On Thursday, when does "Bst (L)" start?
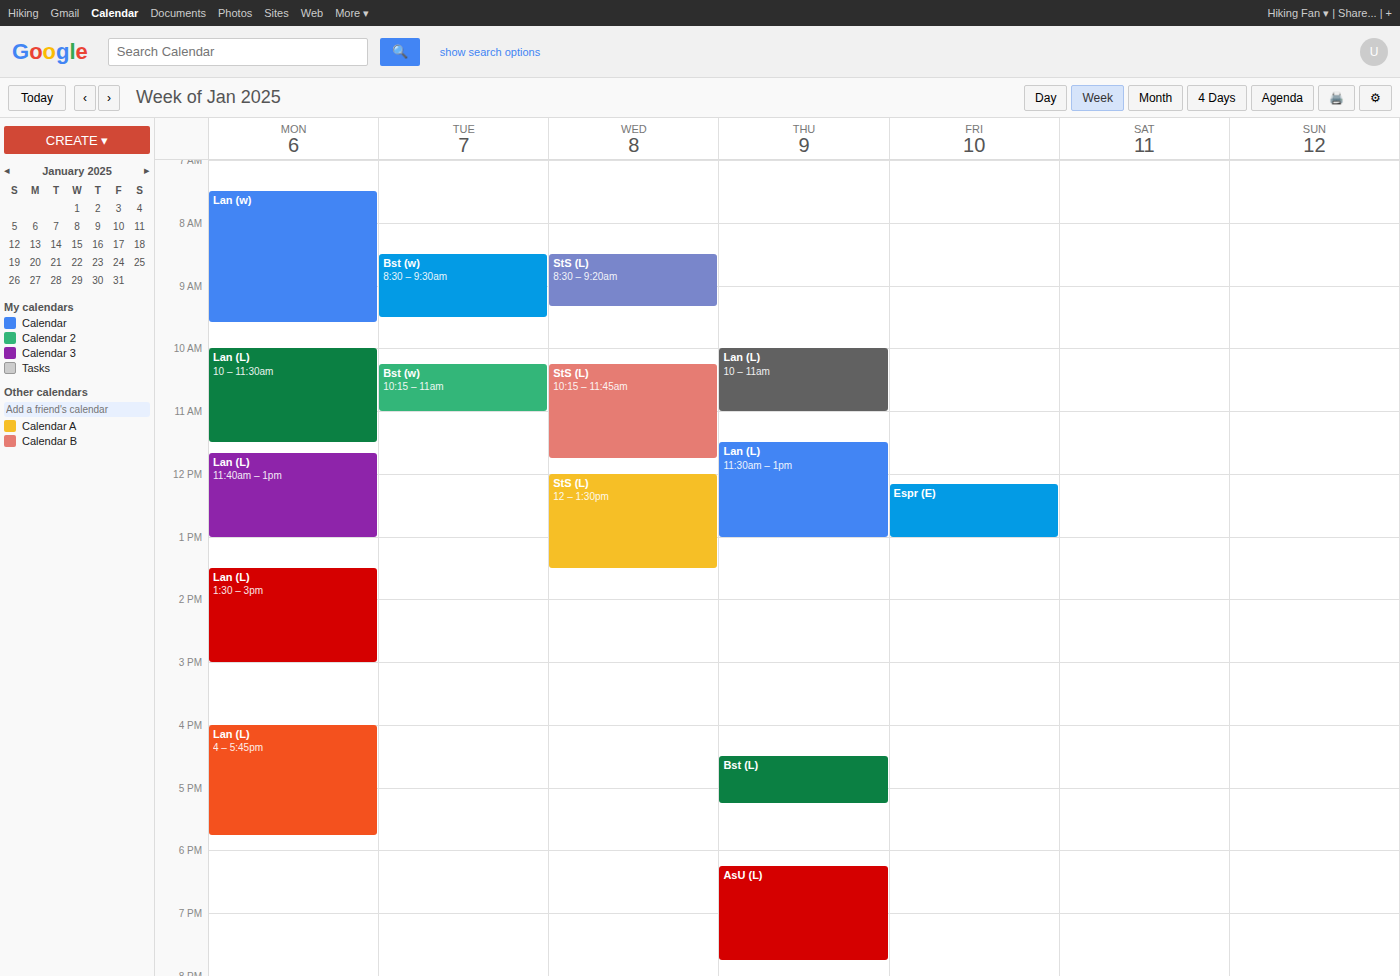
4:30 PM